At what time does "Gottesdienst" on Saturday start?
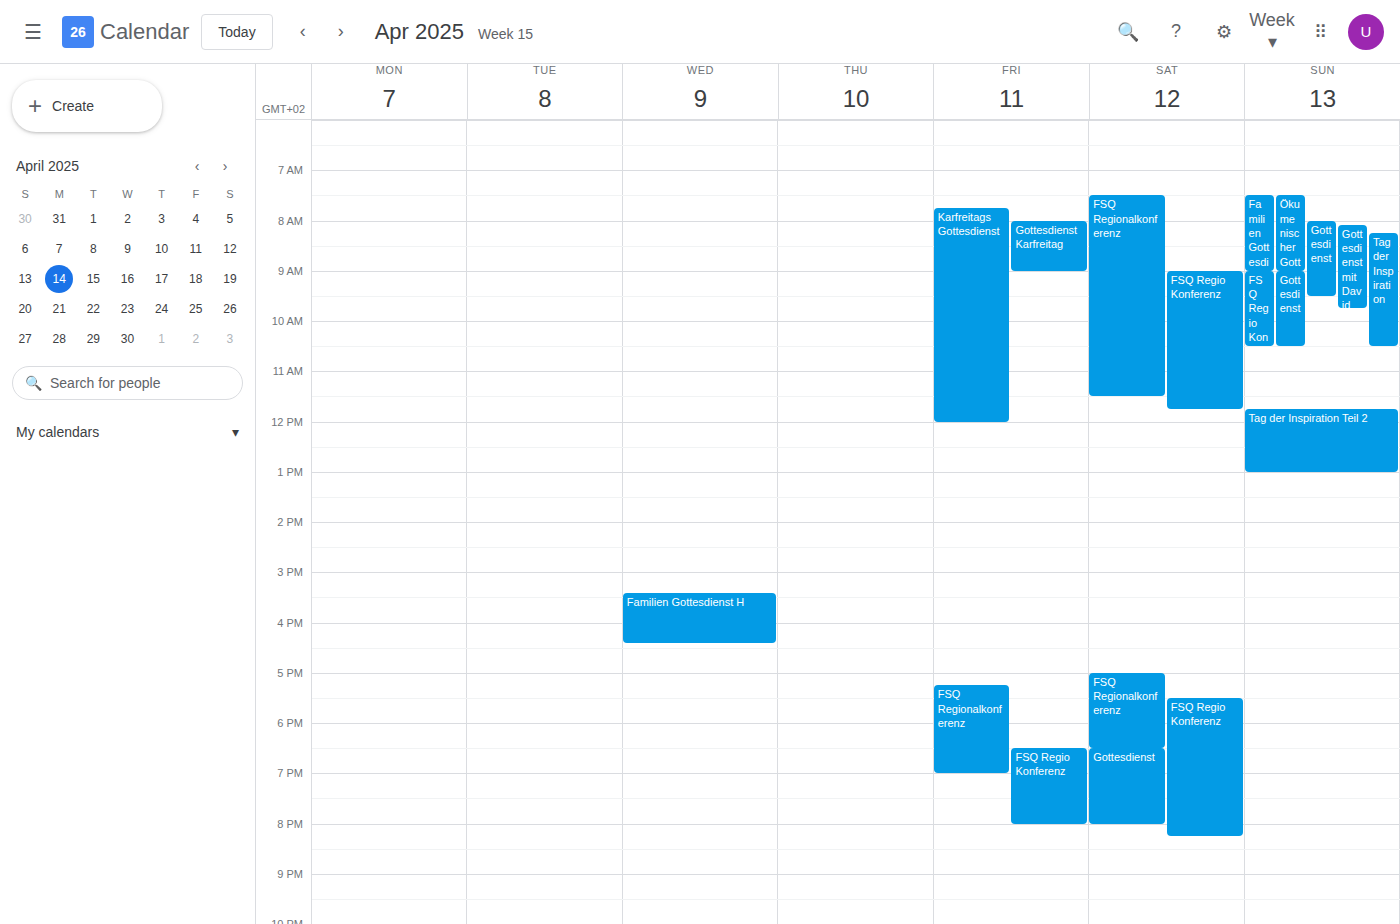
6:30 PM